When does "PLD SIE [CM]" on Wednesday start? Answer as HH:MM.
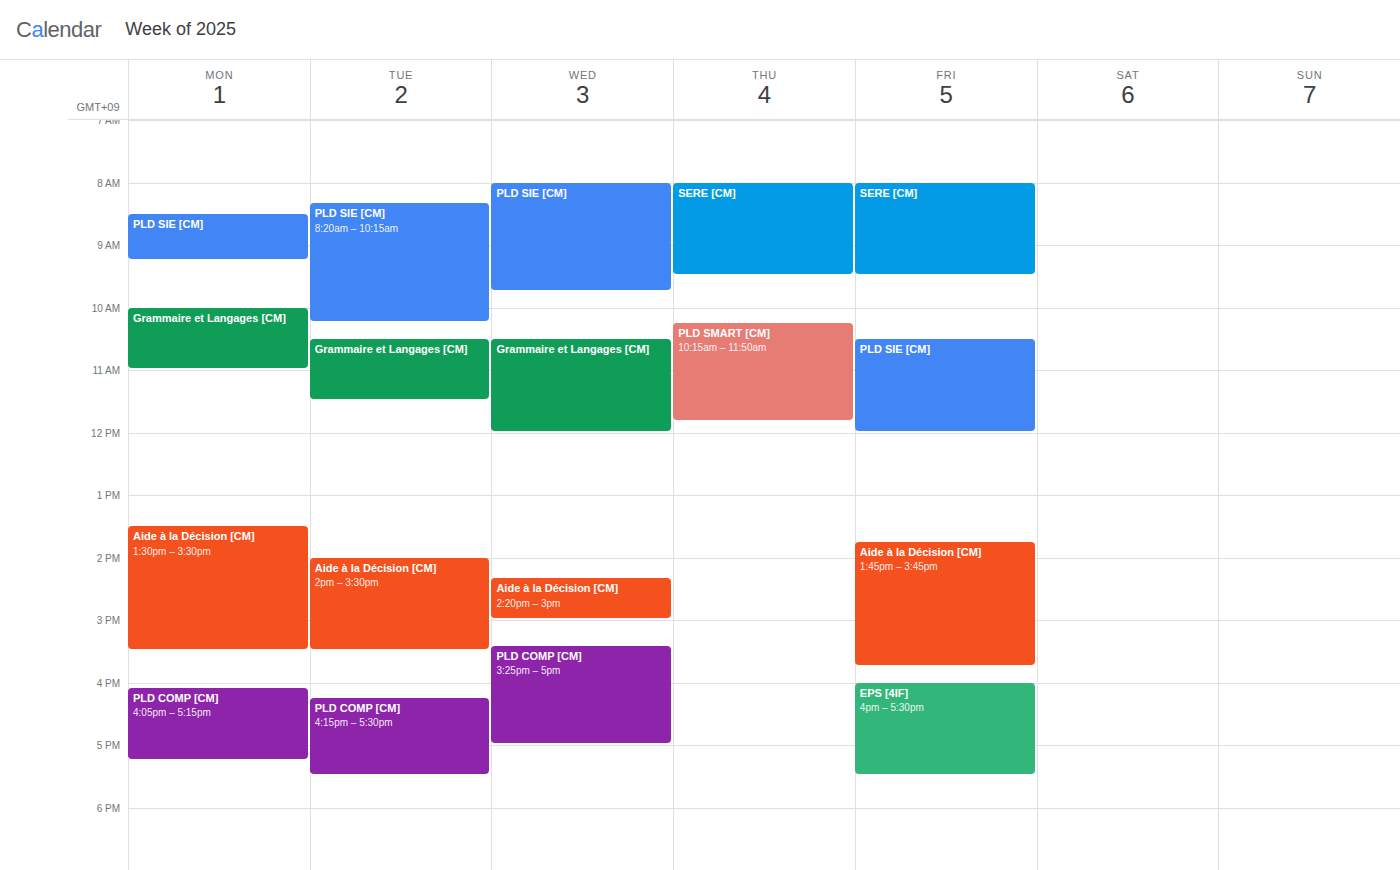
08:00